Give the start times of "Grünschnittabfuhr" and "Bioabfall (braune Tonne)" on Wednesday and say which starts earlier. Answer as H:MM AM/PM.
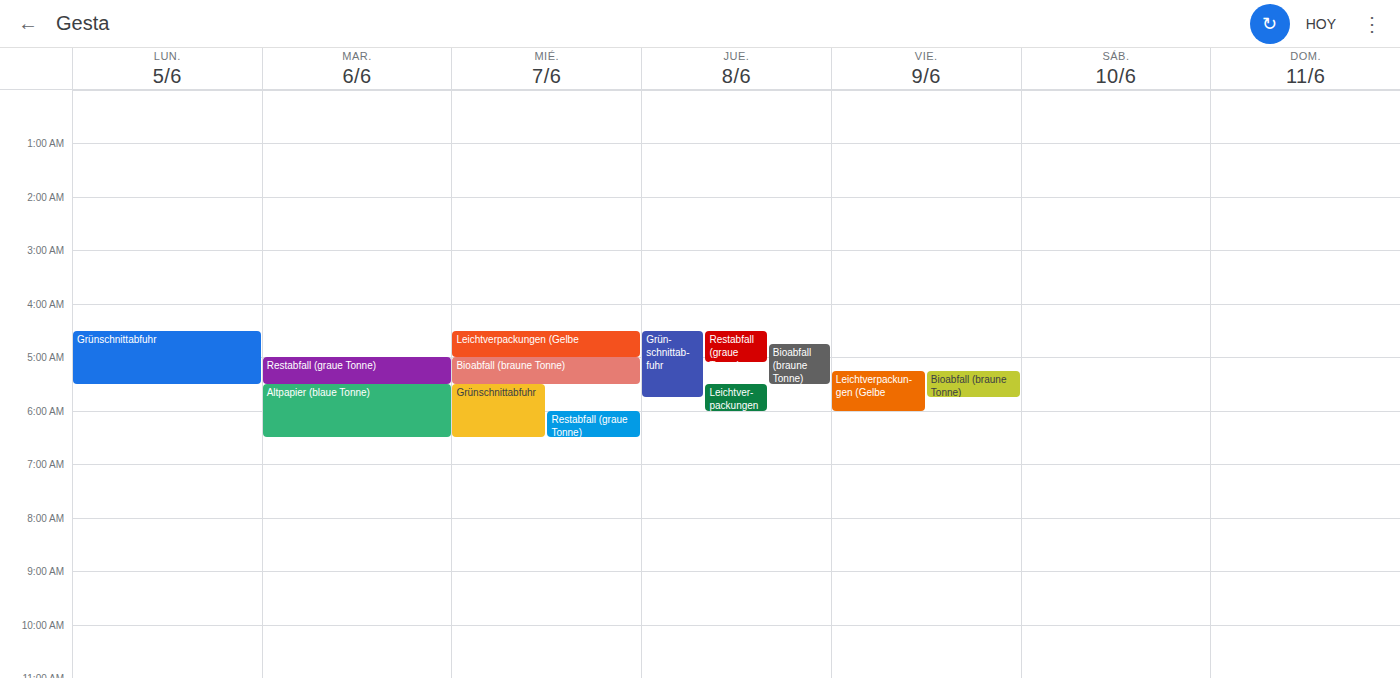
"Bioabfall (braune Tonne)" 5:00 AM; "Grünschnittabfuhr" 5:30 AM.